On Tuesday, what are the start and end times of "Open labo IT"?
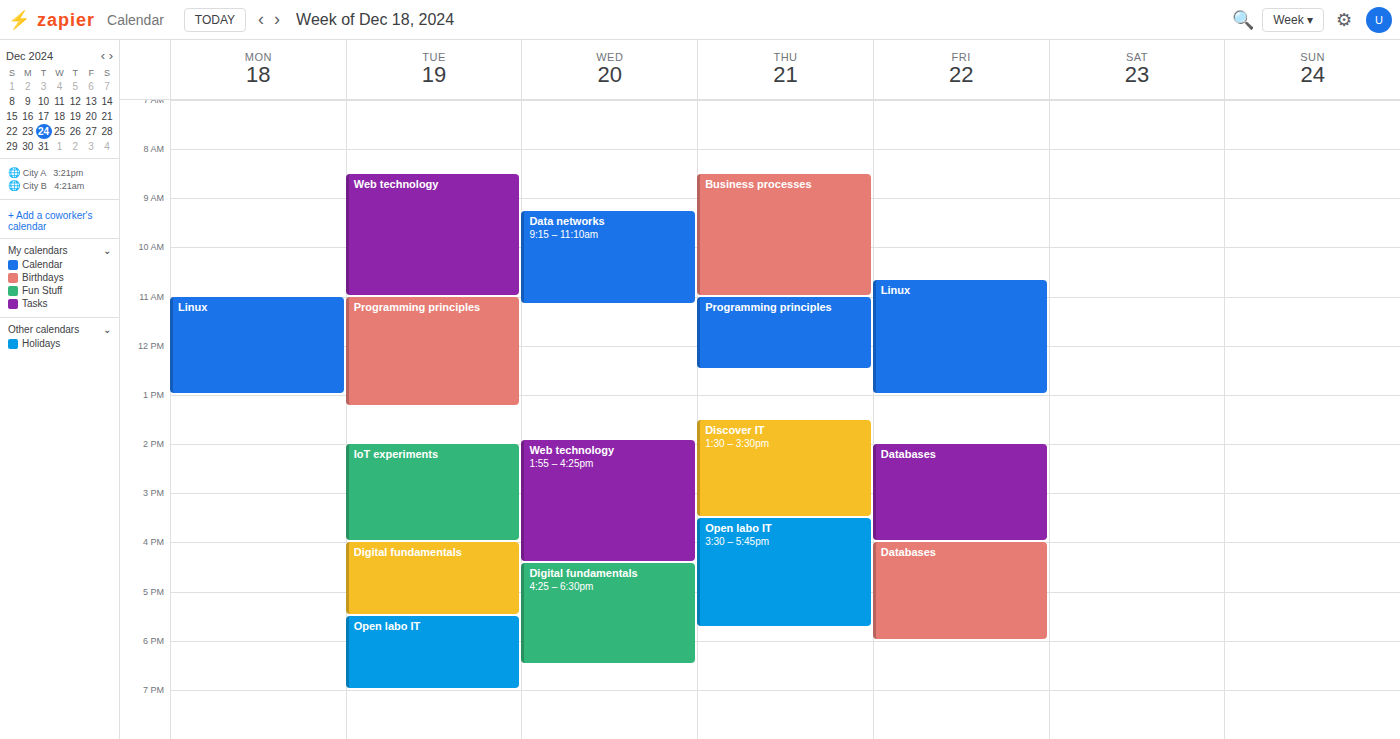
5:30 PM to 7:00 PM